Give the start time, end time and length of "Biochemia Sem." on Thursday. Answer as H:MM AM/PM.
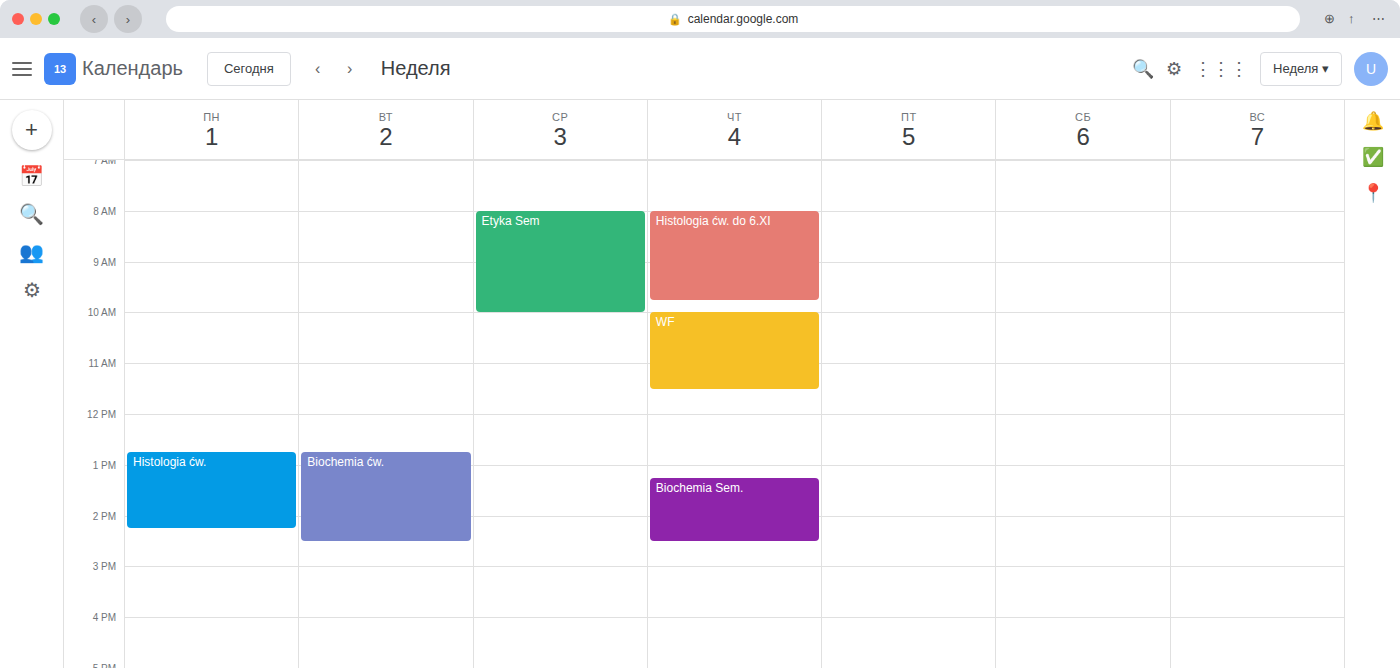
1:15 PM to 2:30 PM, 1 hour 15 minutes